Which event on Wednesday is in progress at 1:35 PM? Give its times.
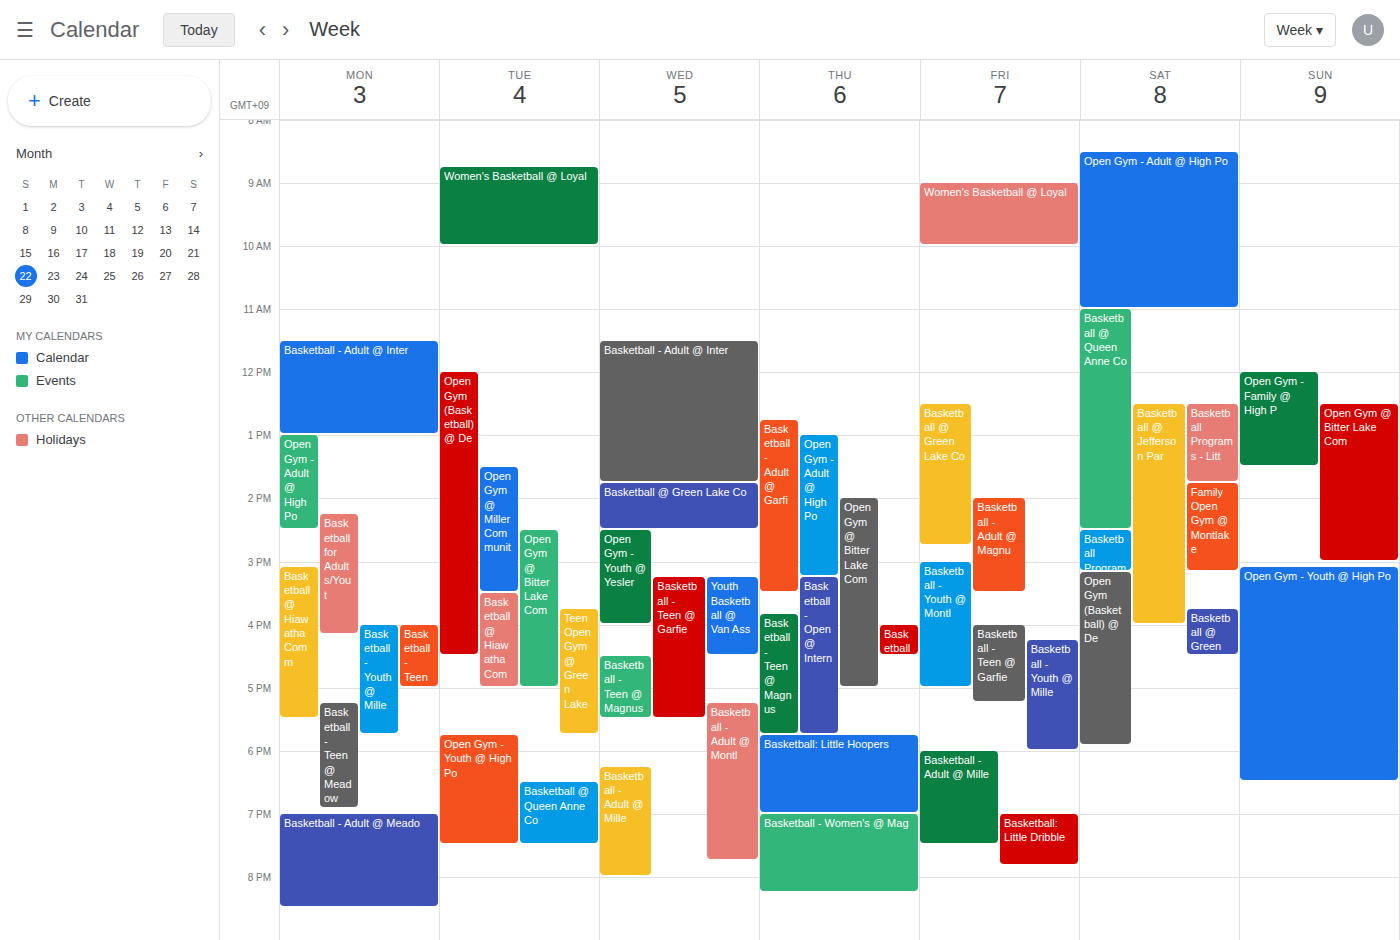
"Basketball - Adult @ Inter", 11:30 AM to 1:45 PM